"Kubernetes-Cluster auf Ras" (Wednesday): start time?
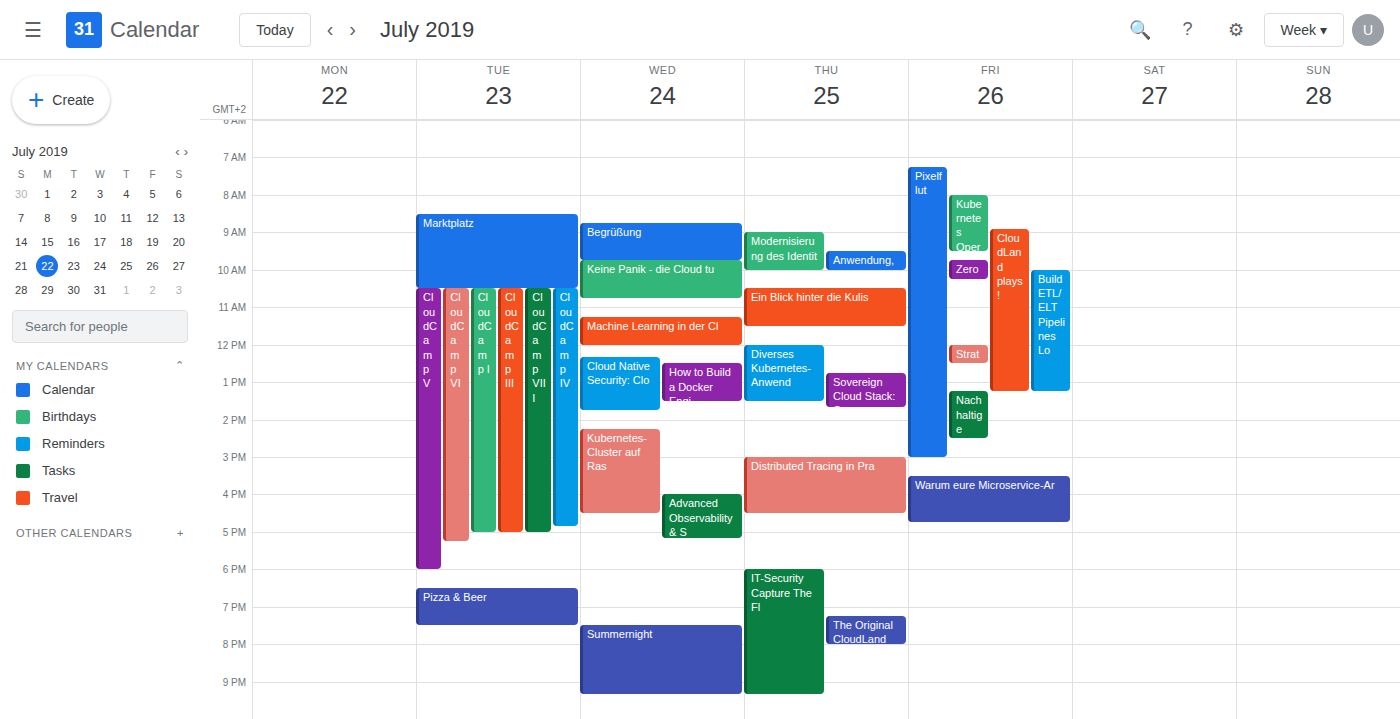
14:15